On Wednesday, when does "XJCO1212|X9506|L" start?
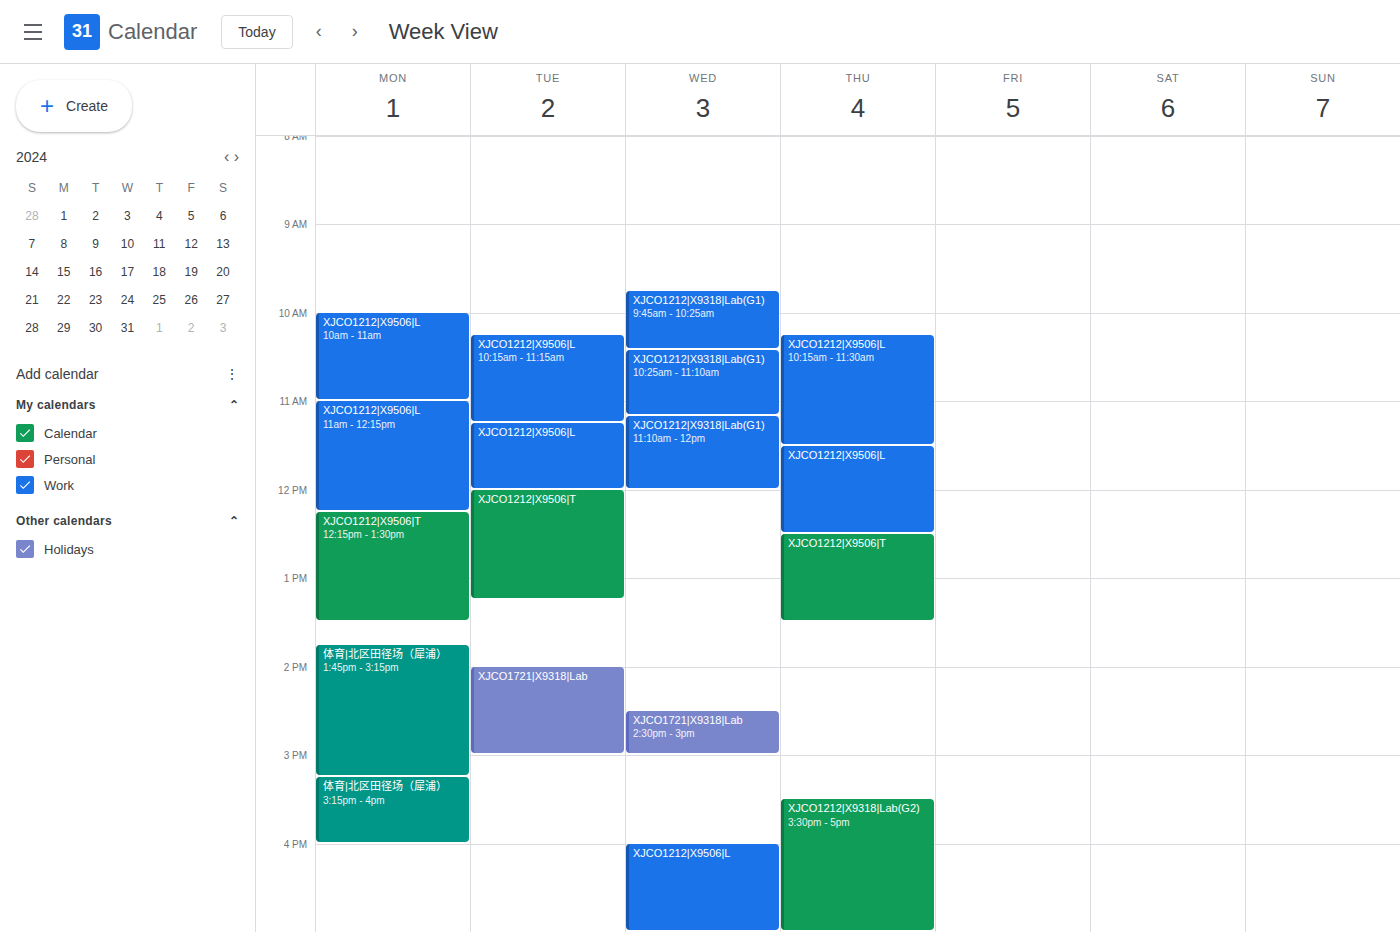
4:00 PM